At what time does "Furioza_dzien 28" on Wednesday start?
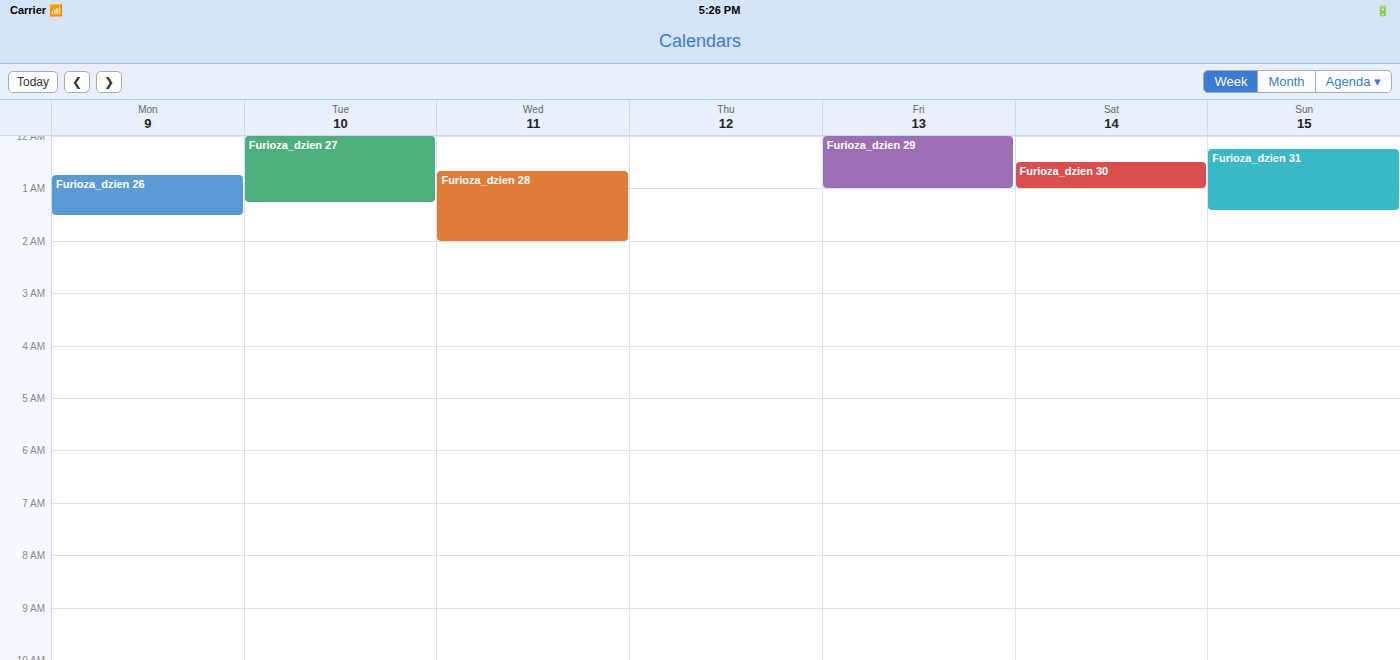
00:40